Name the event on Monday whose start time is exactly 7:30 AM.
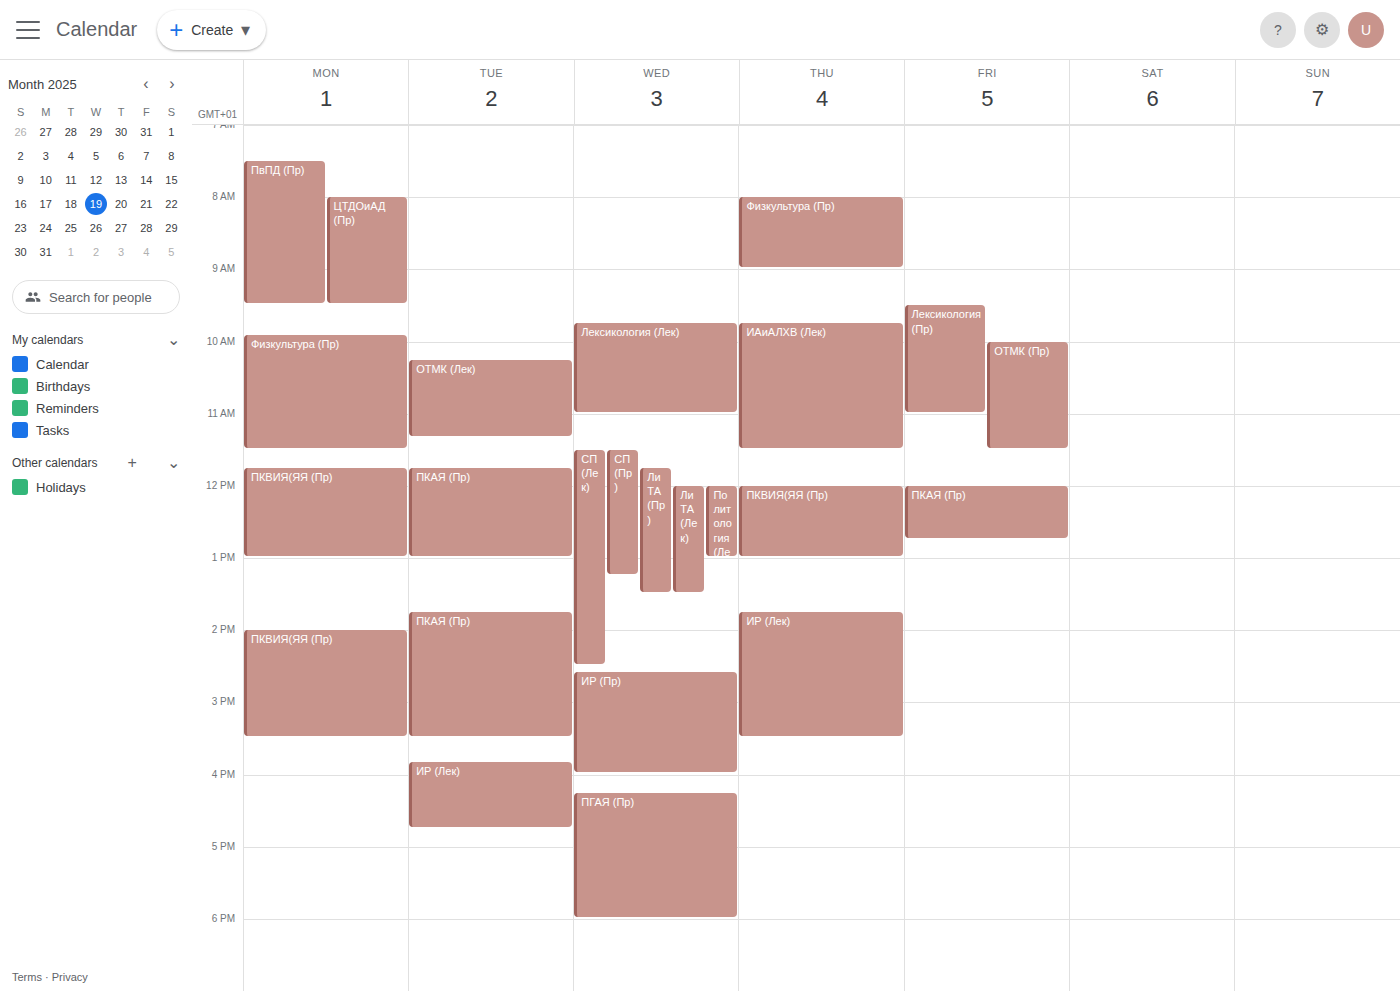
"ПвПД (Пр)"